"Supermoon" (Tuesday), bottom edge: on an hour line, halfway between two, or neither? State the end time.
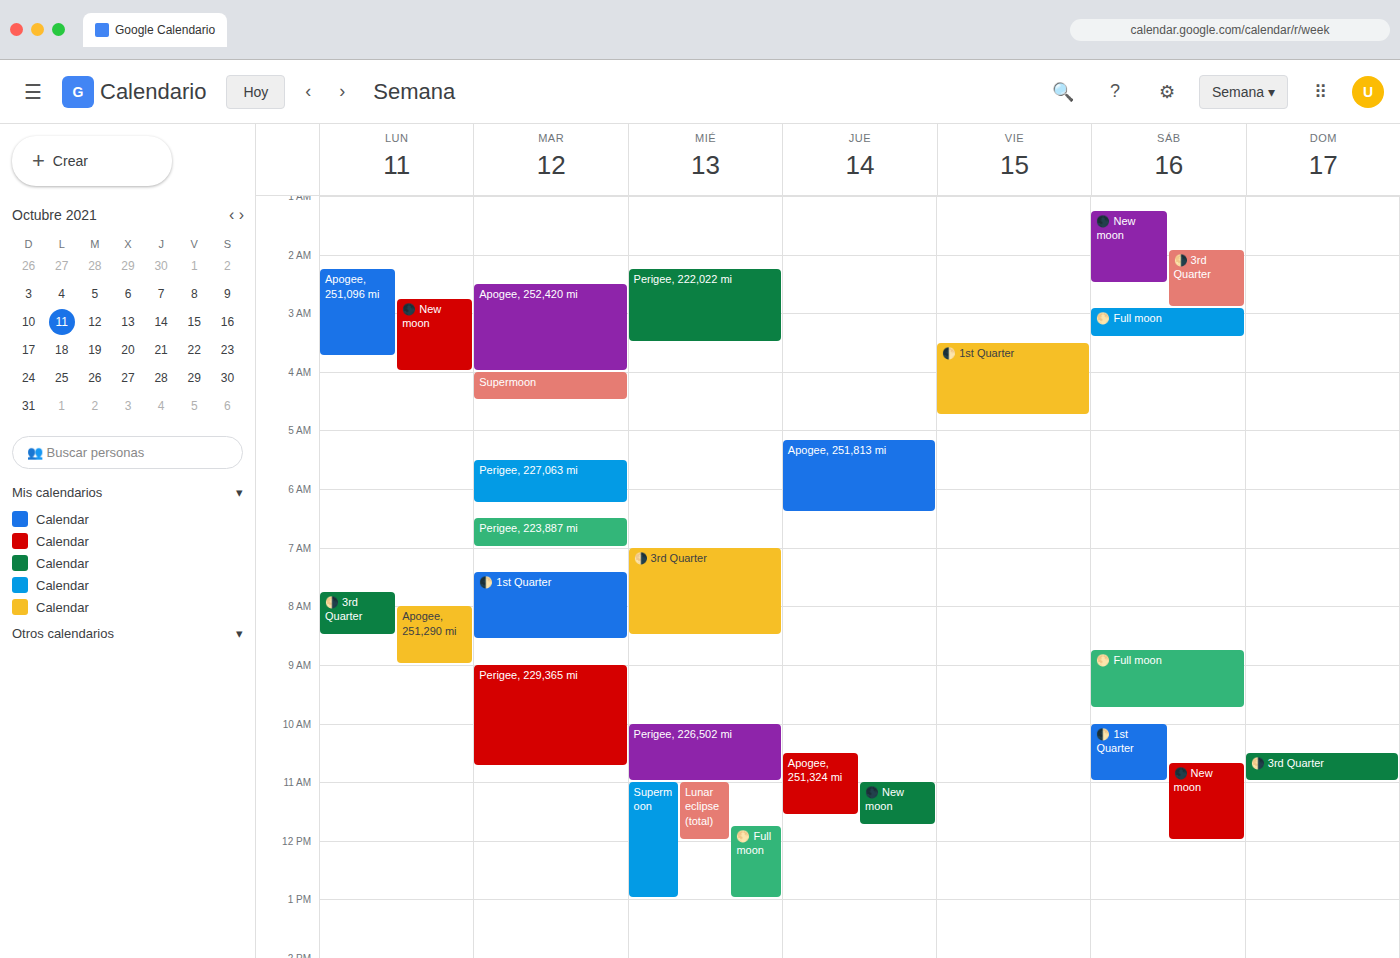
04:30 -- halfway between the 04:00 and 05:00 lines.